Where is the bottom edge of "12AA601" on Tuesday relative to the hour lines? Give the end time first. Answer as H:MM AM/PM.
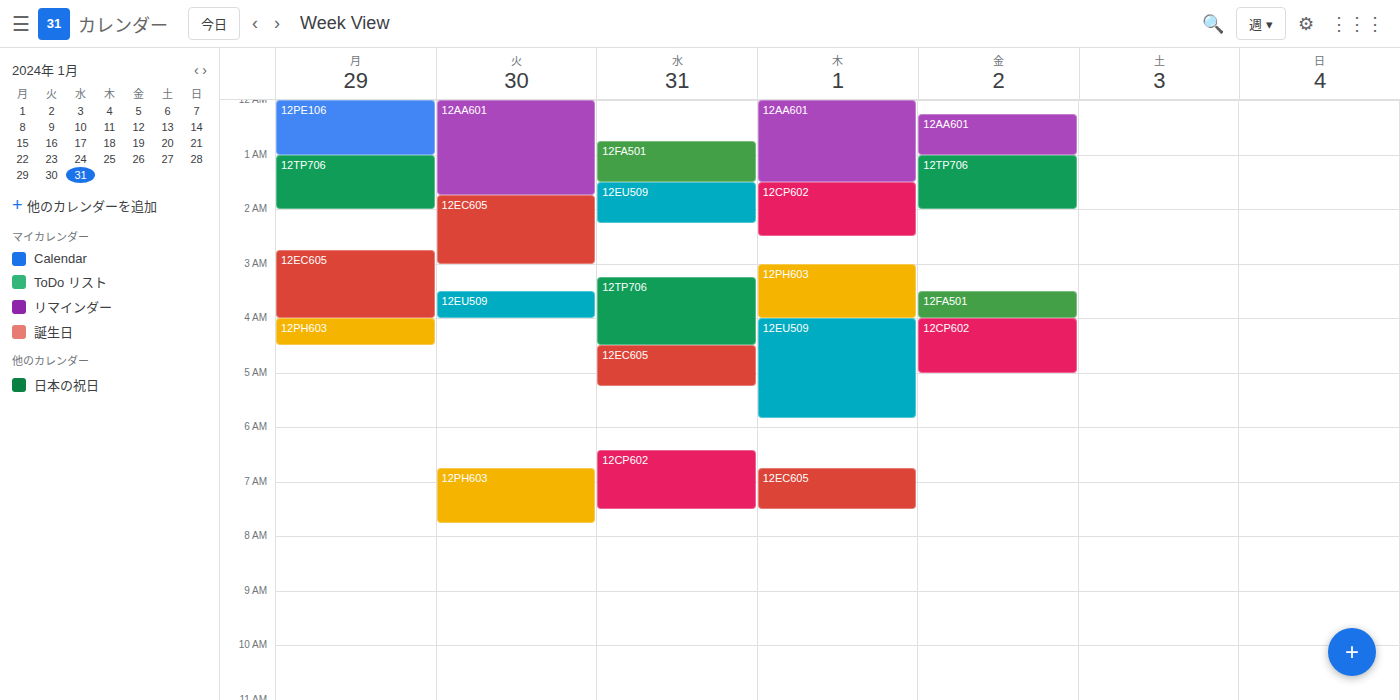
1:45 AM -- neither: three quarters of the way from the 1 AM line to the 2 AM line.